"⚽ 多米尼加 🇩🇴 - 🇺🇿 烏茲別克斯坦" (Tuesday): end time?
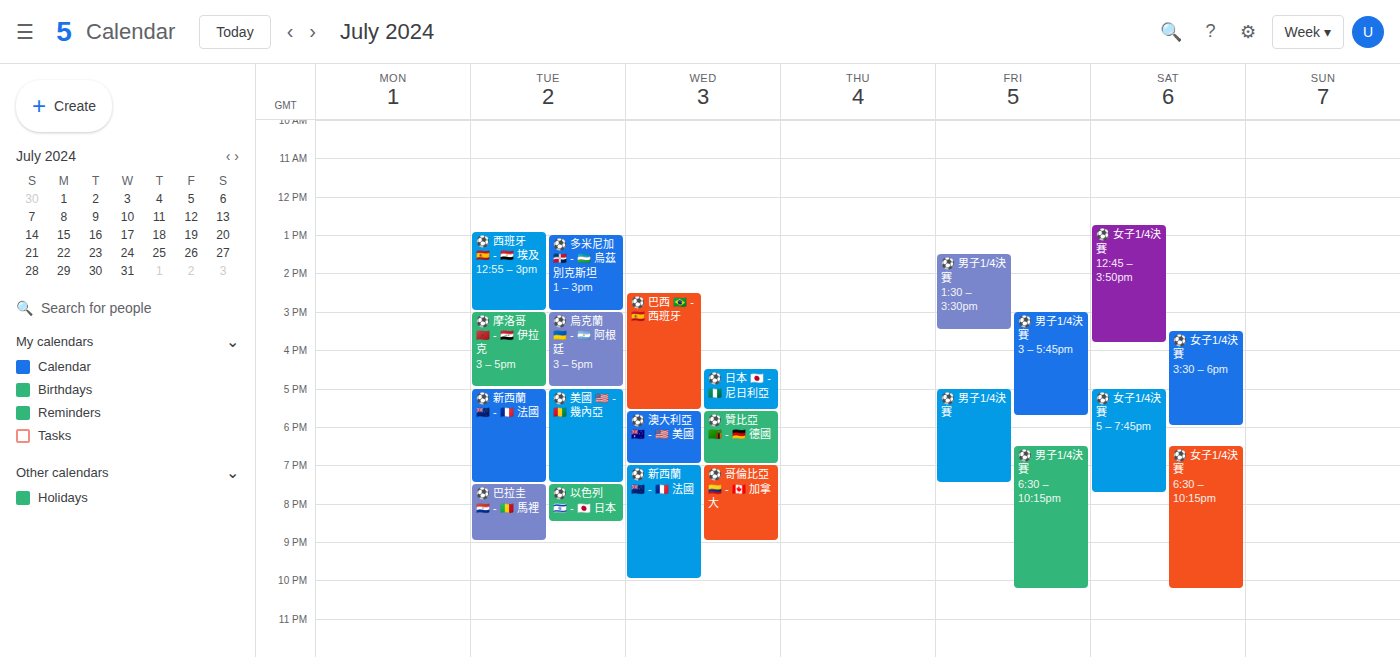
3:00 PM